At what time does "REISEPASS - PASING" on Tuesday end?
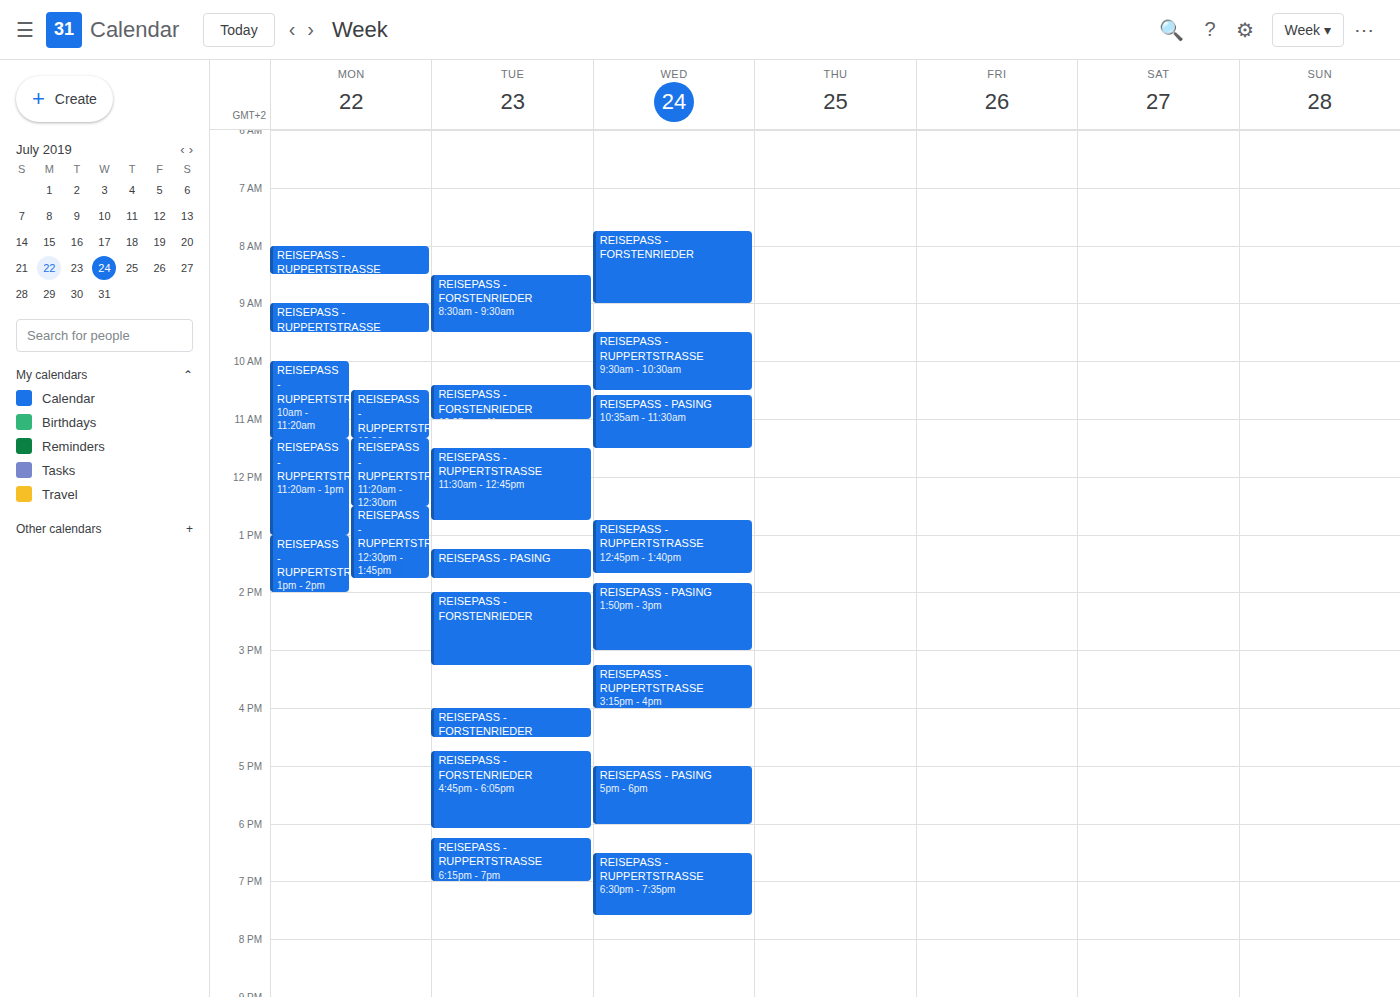
1:45 PM